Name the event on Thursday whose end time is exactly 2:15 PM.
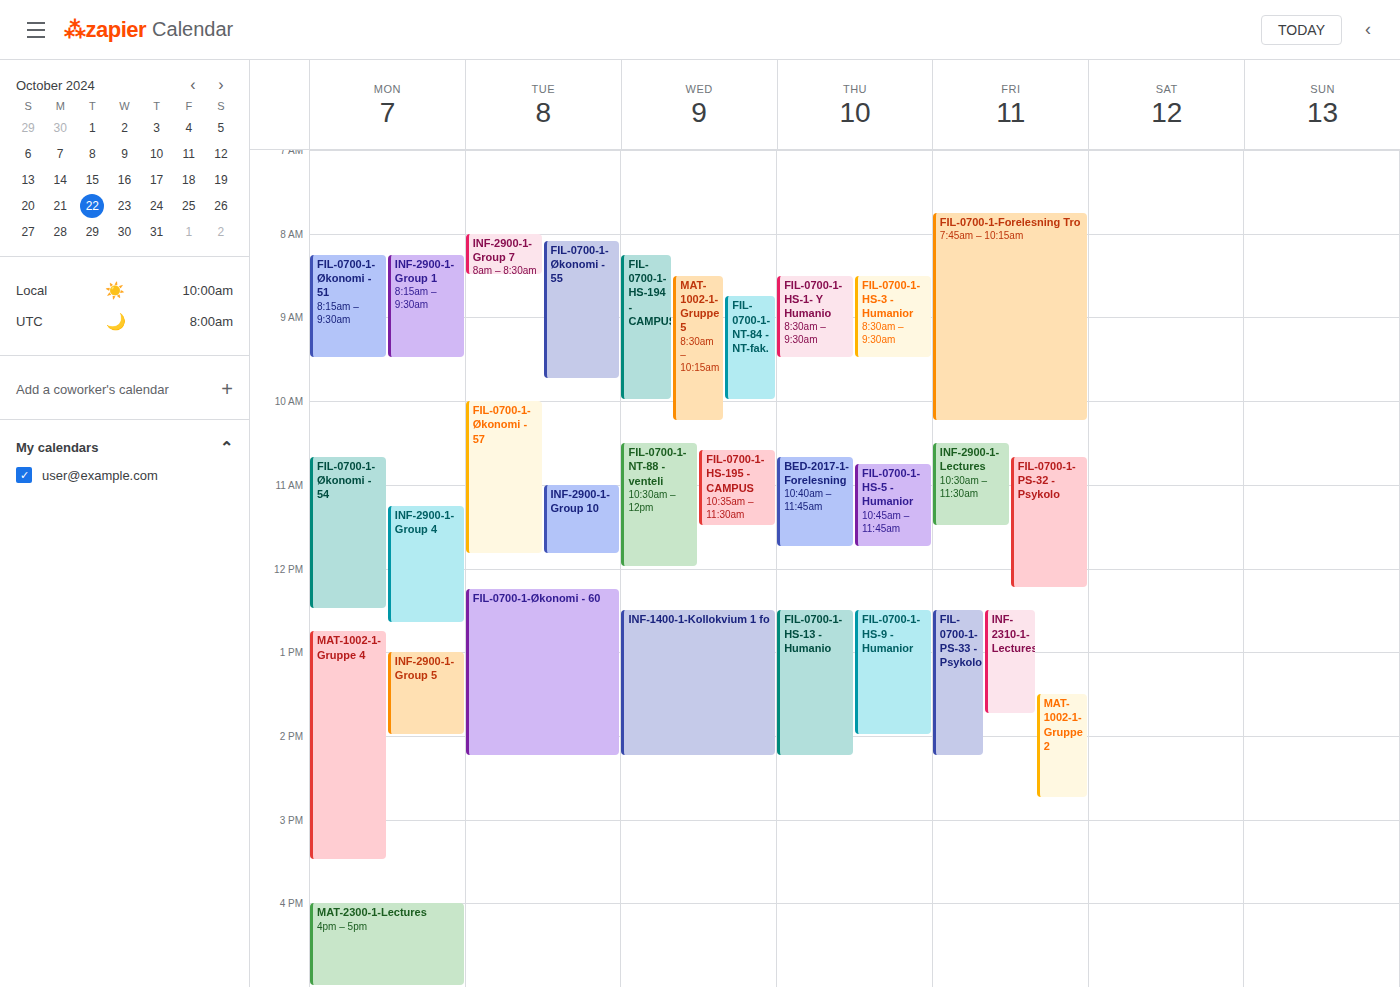
"FIL-0700-1-HS-13 - Humanio"